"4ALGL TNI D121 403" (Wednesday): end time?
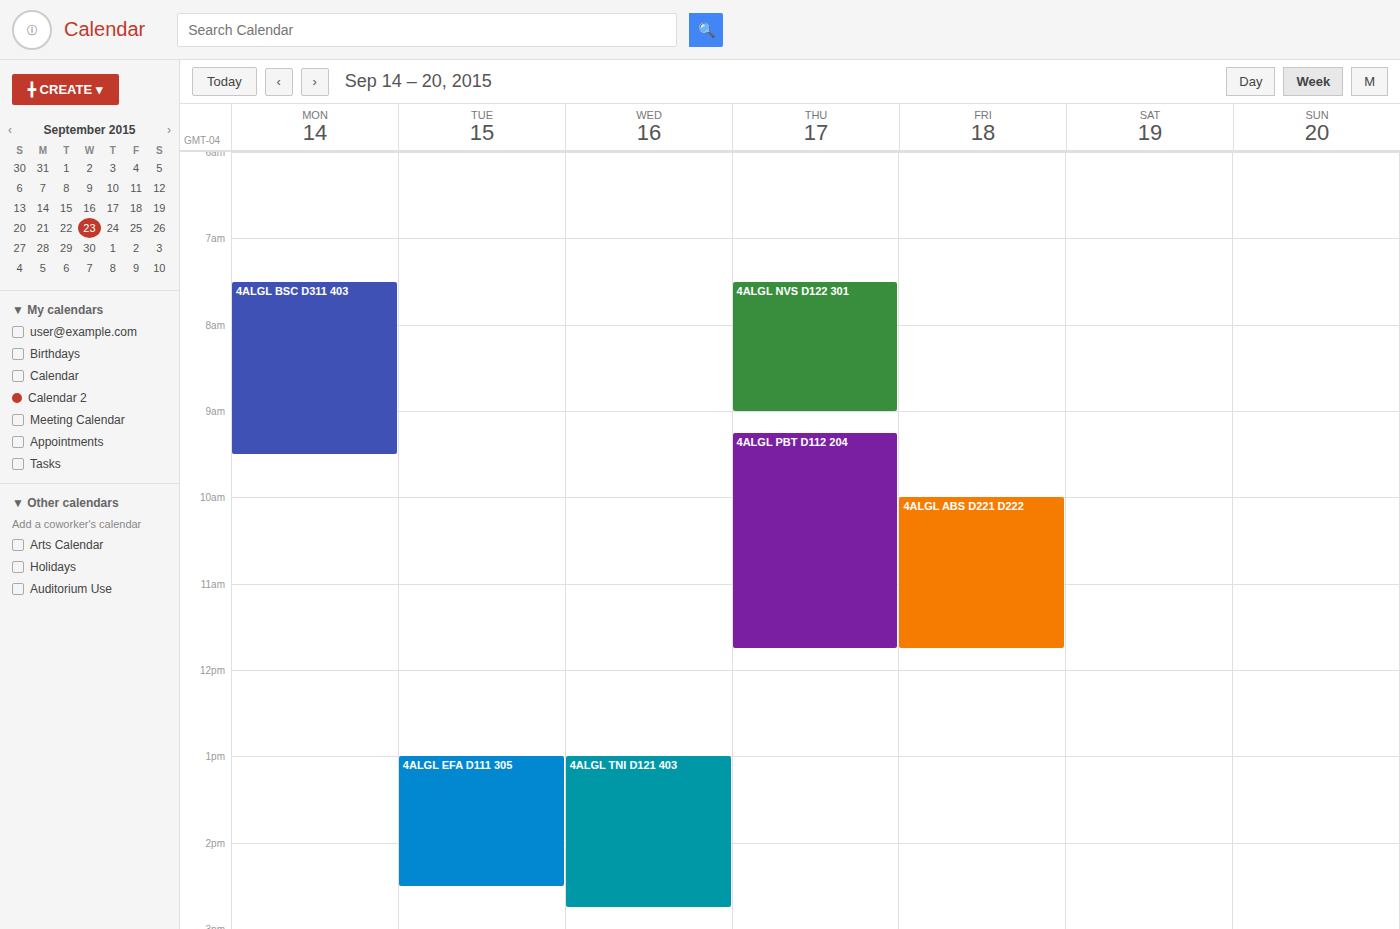
2:45 PM